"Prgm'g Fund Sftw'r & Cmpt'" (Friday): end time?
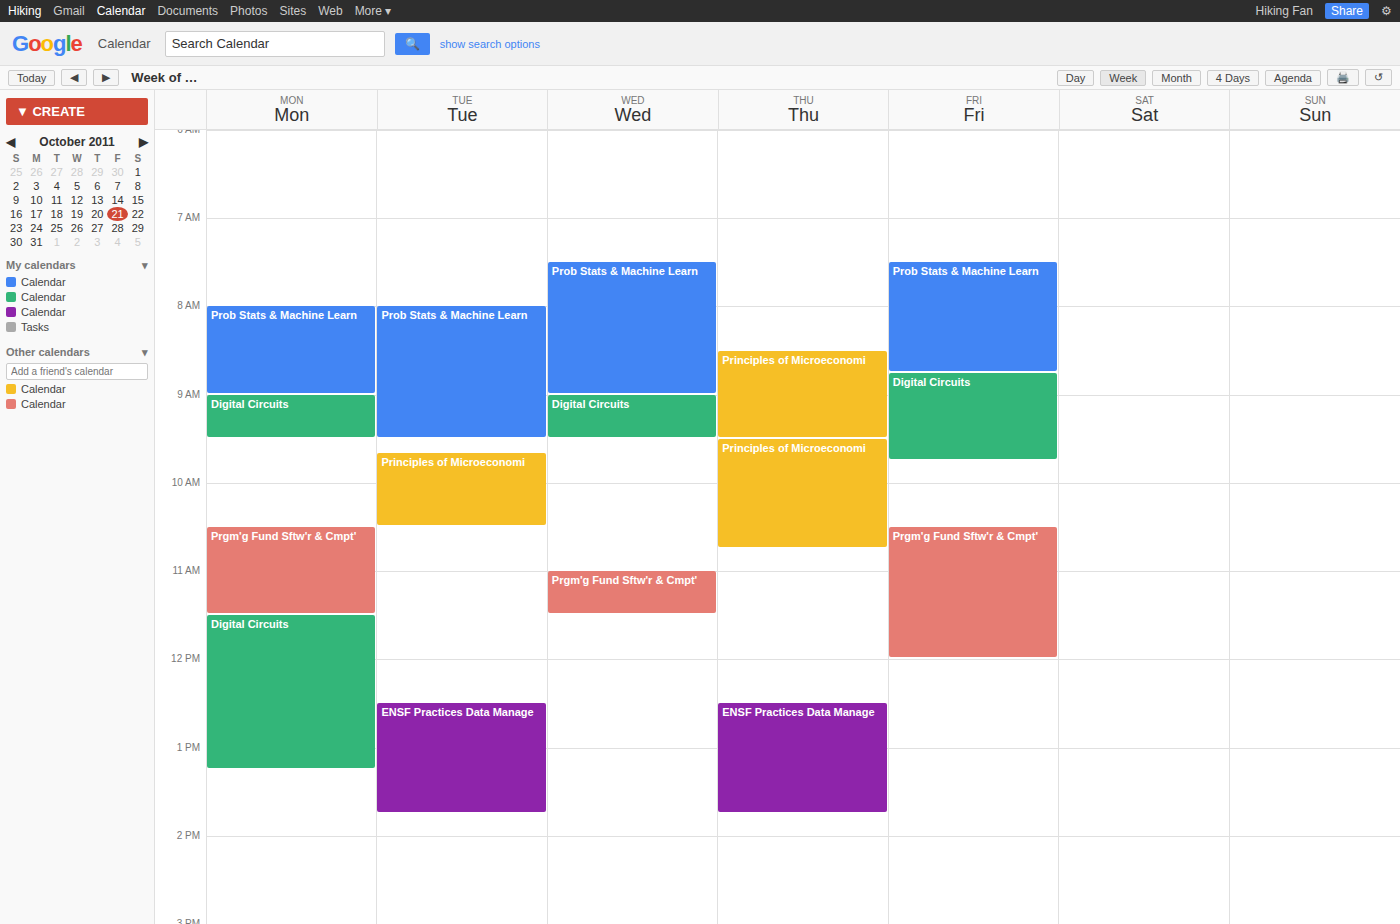
12:00 PM